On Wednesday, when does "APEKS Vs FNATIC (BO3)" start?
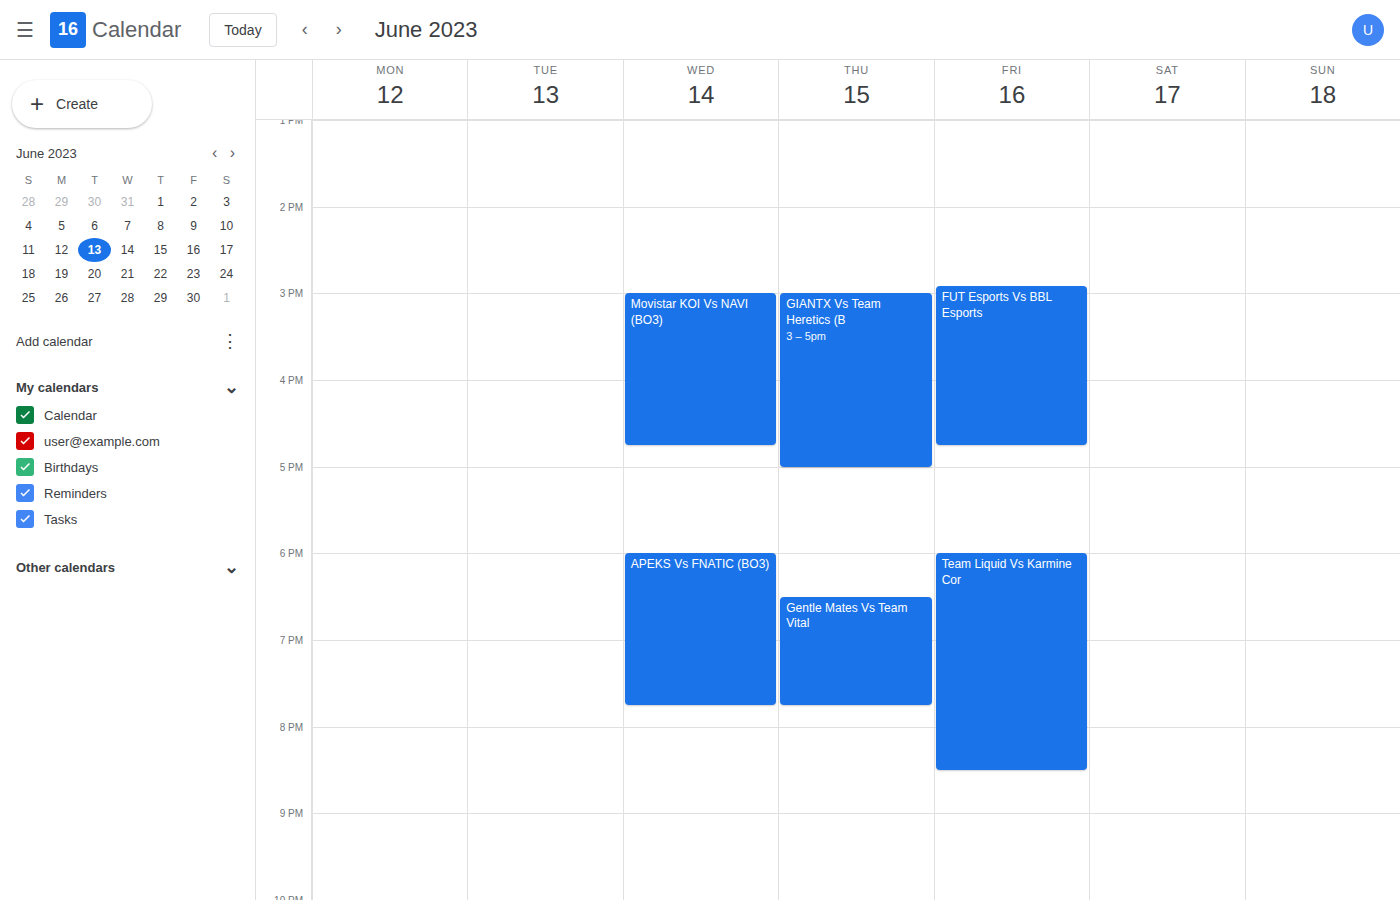
6:00 PM